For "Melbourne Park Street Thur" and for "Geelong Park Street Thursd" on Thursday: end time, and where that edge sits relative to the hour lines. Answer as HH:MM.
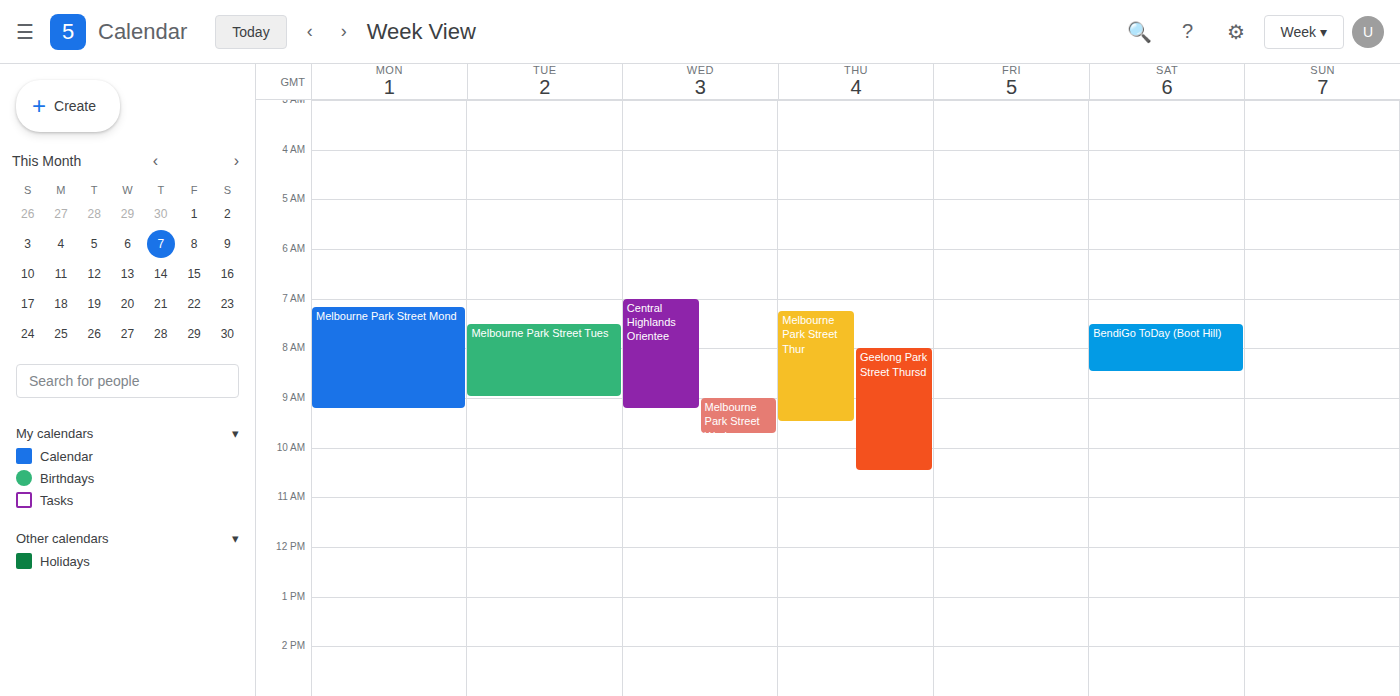
"Melbourne Park Street Thur": 09:30, halfway between the 09:00 and 10:00 lines. "Geelong Park Street Thursd": 10:30, halfway between the 10:00 and 11:00 lines.